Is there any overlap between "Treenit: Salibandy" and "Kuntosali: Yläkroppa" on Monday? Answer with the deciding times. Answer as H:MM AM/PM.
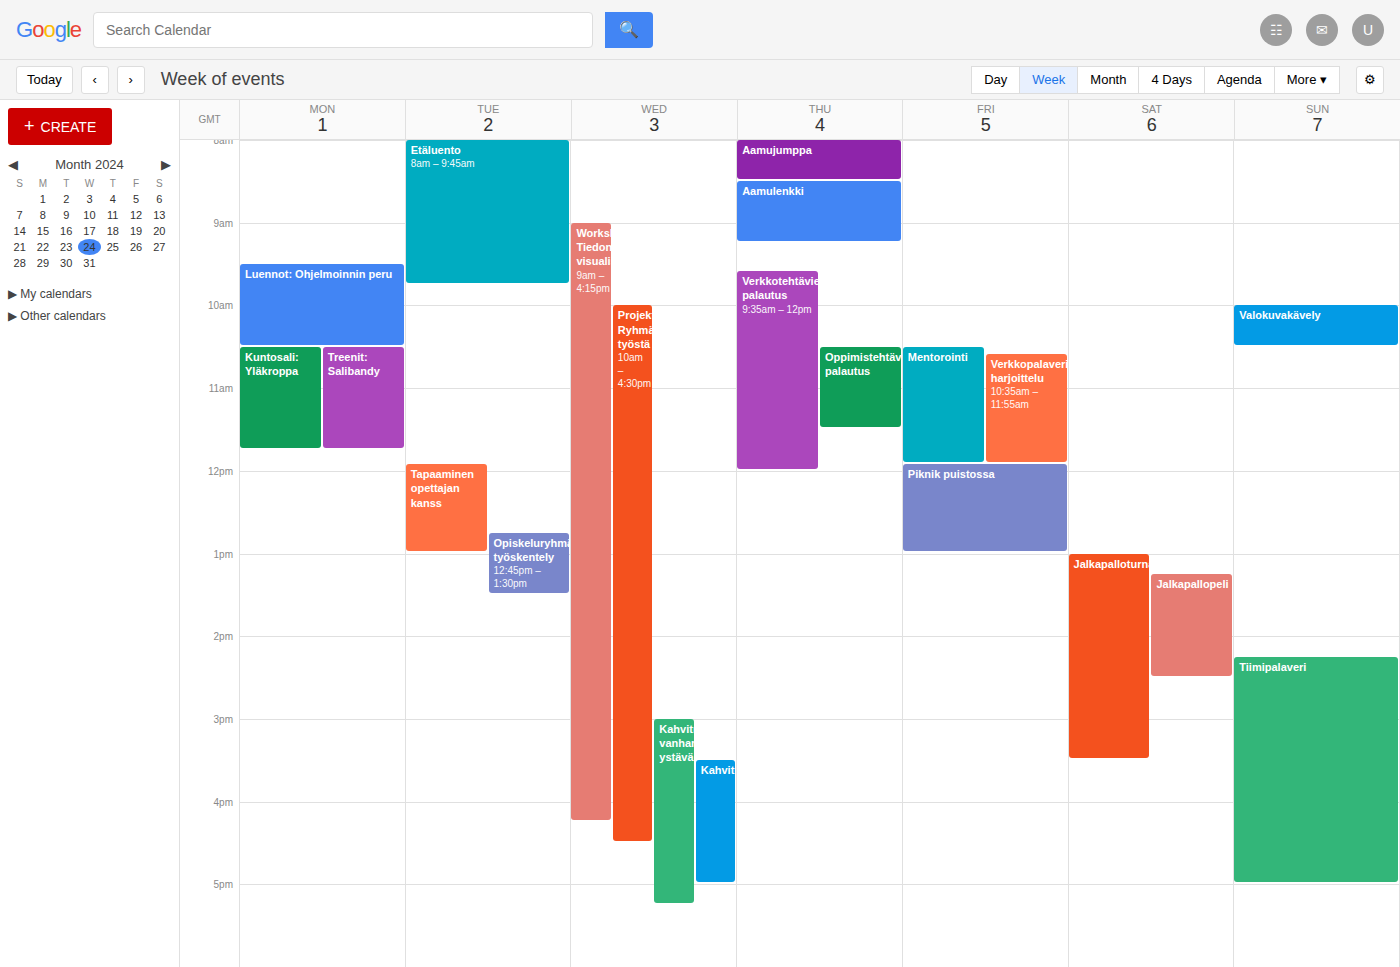
"Kuntosali: Yläkroppa" runs 10:30 AM to 11:45 AM, inside "Treenit: Salibandy" -- they overlap.